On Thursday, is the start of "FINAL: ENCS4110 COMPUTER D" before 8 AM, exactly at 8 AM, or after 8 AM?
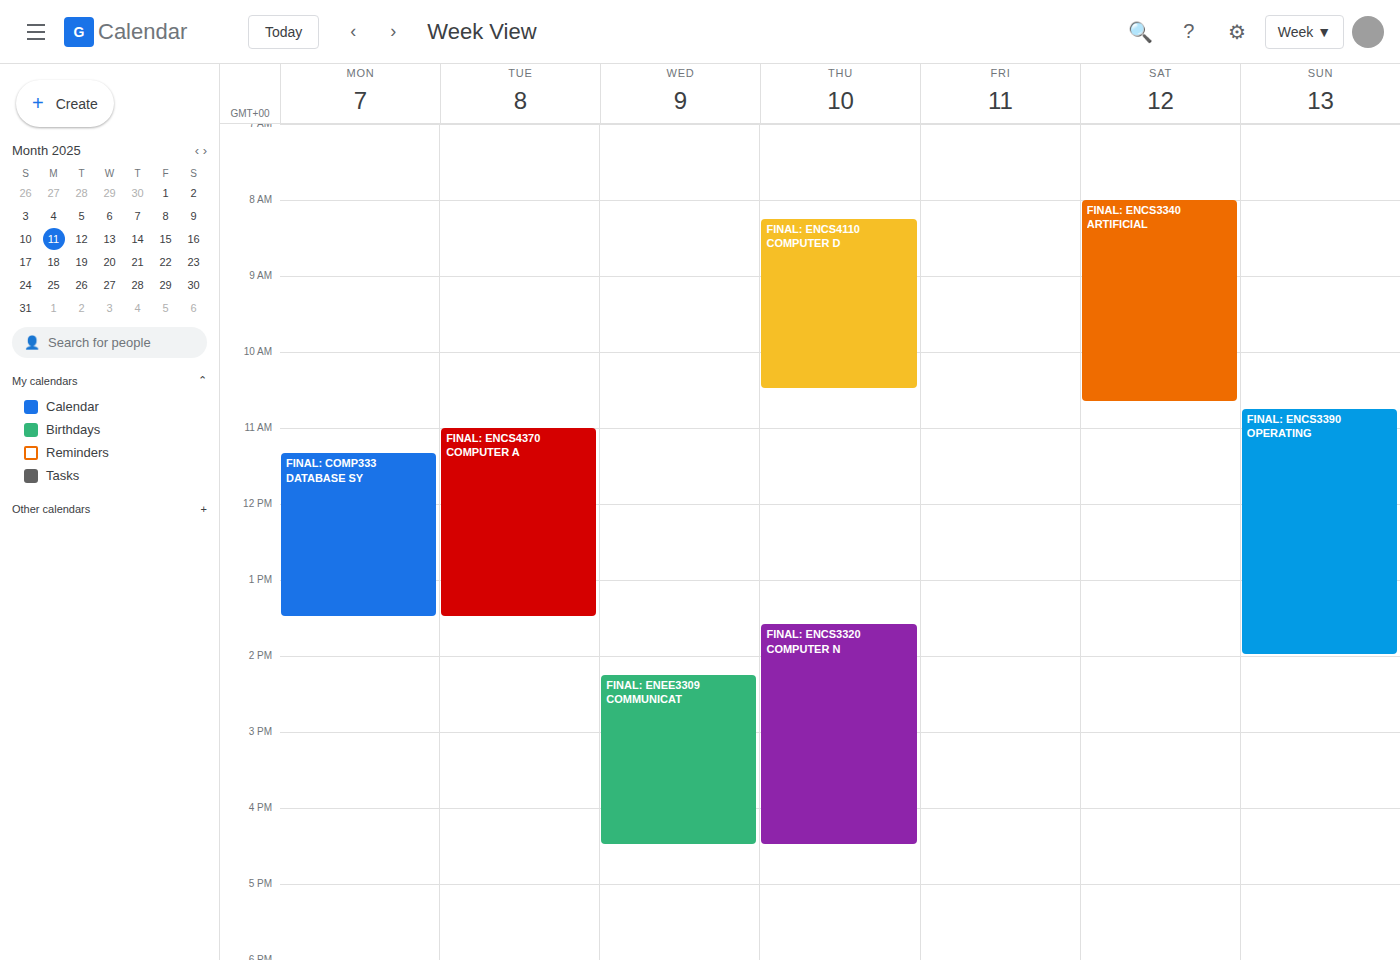
8:15 AM -- after 8 AM, 15 minutes below the 8 AM line.